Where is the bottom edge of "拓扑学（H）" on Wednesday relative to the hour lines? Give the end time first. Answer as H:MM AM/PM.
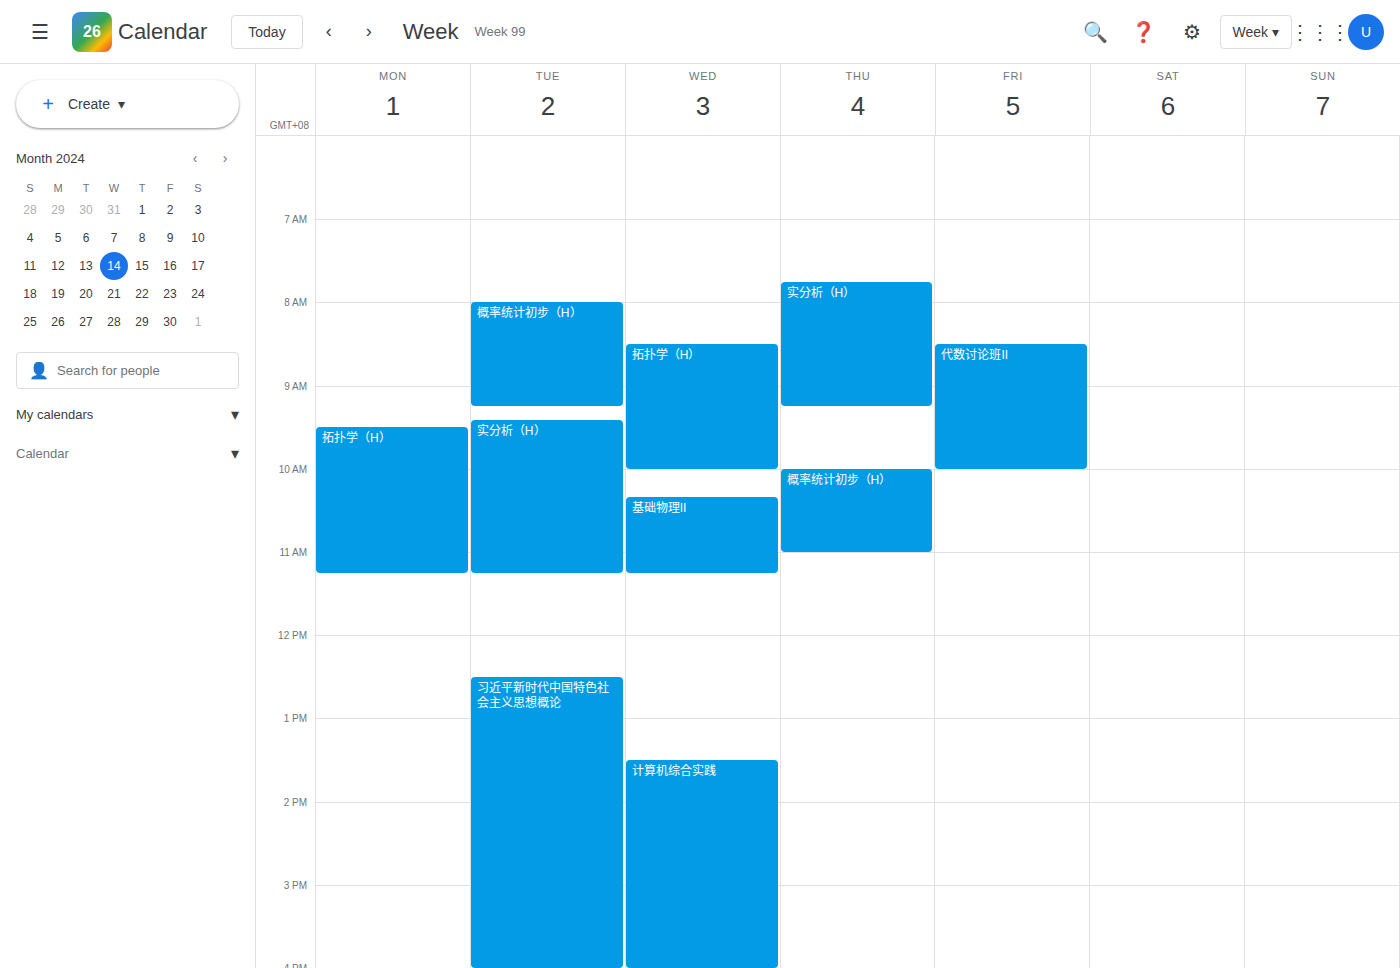
10:00 AM -- exactly on the 10 AM line.